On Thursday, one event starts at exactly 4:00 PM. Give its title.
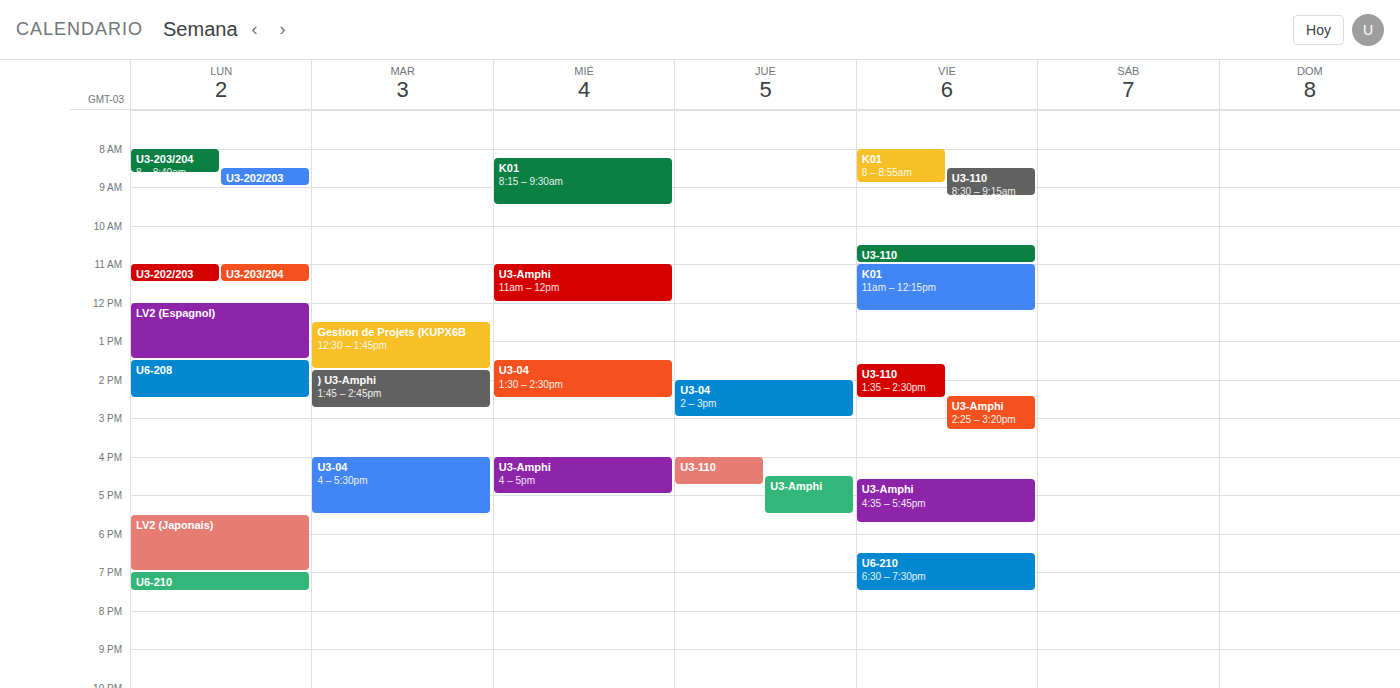
"U3-110"